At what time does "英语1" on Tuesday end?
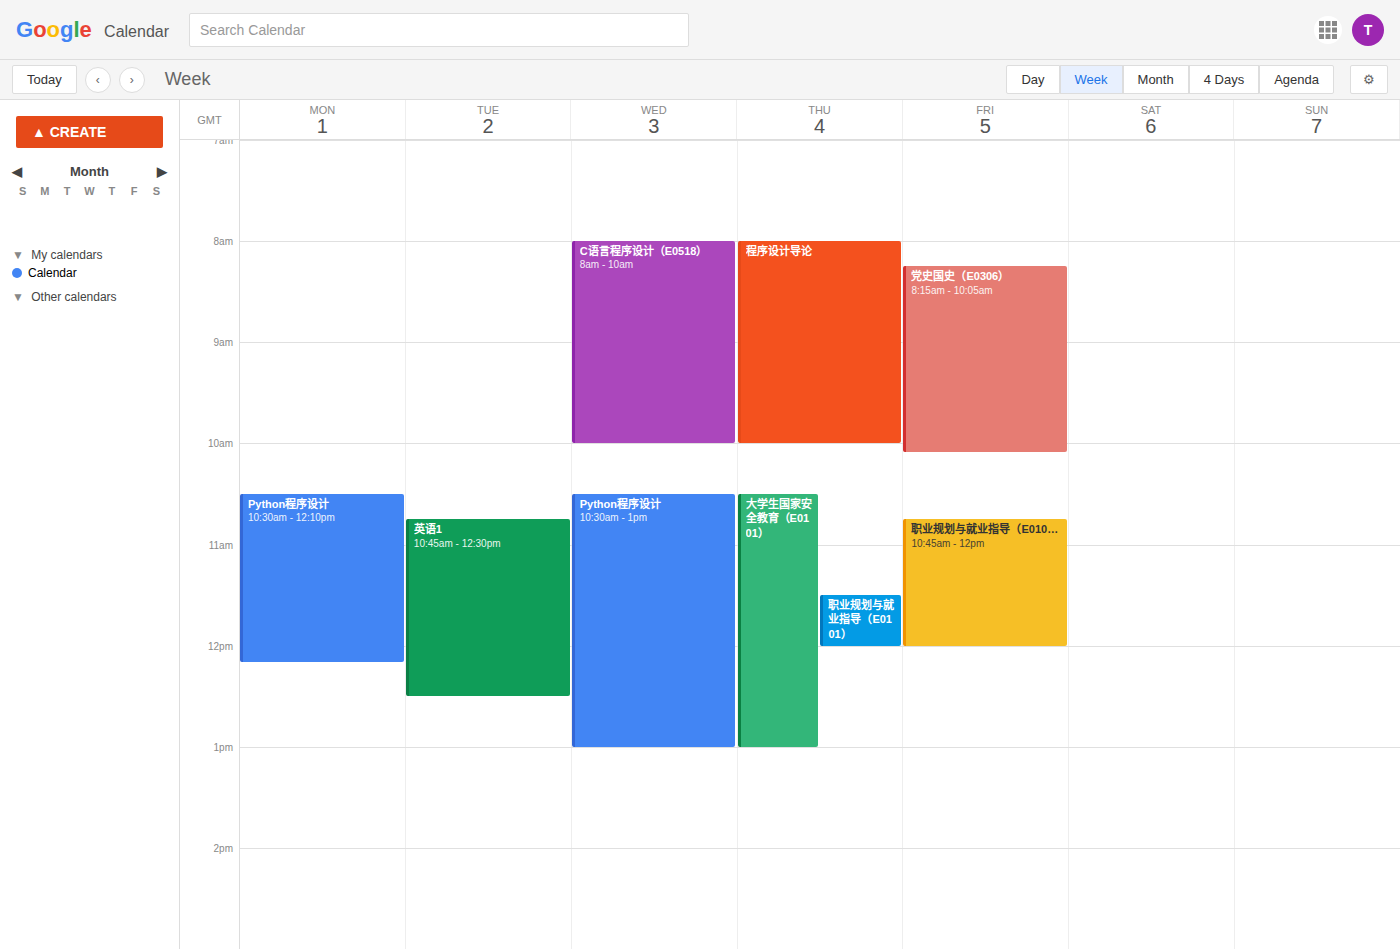
12:30 PM